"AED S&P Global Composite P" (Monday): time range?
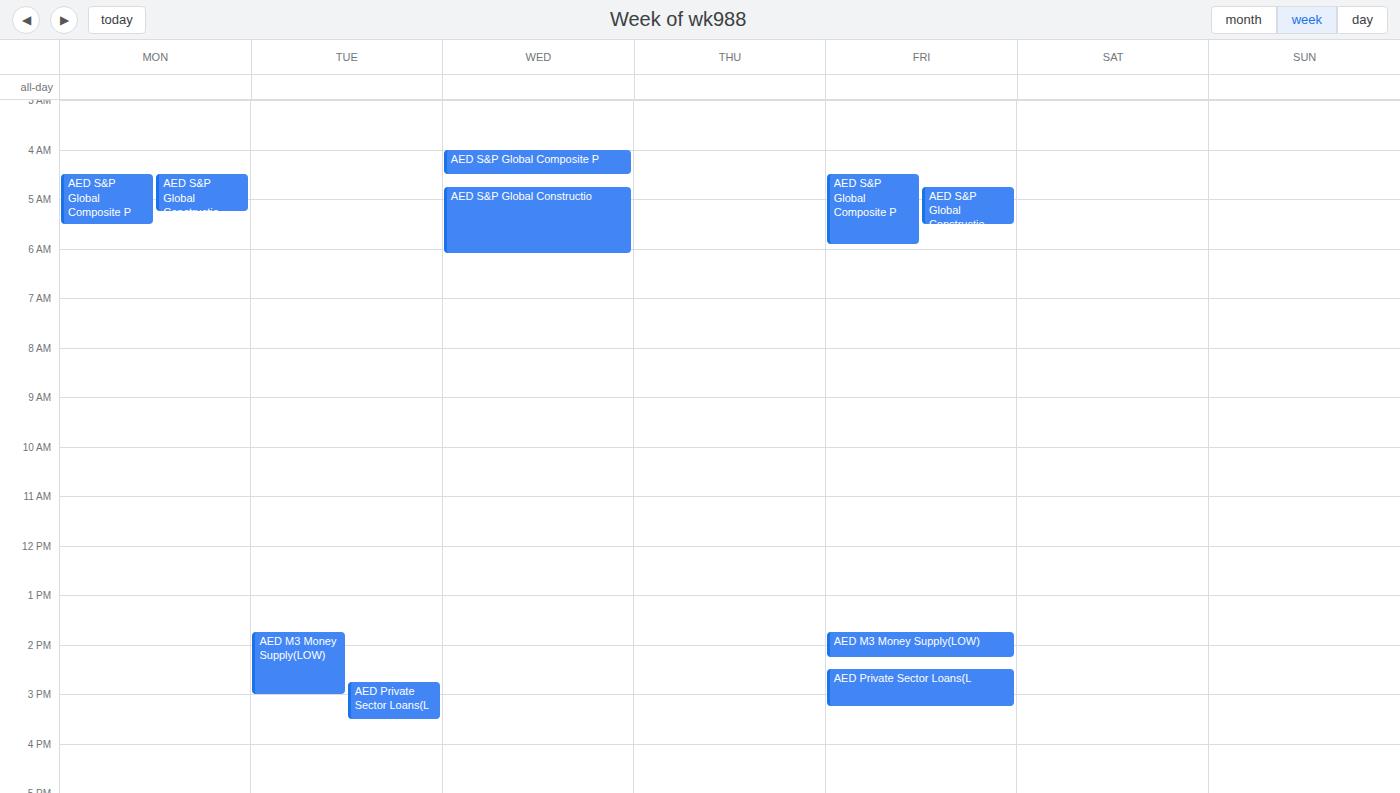
4:30 AM to 5:30 AM